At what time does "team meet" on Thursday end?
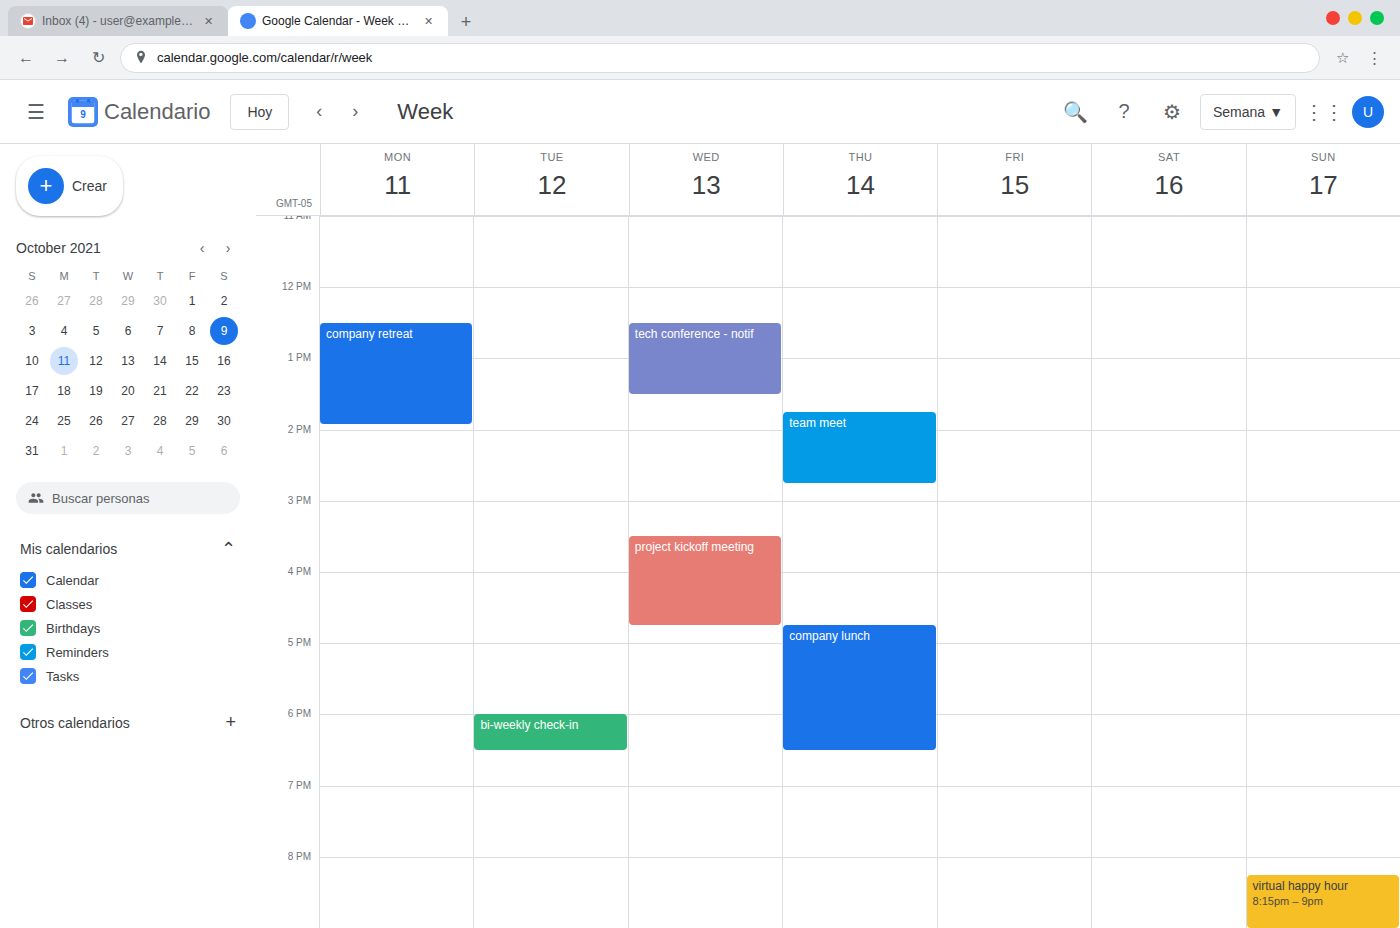
2:45 PM